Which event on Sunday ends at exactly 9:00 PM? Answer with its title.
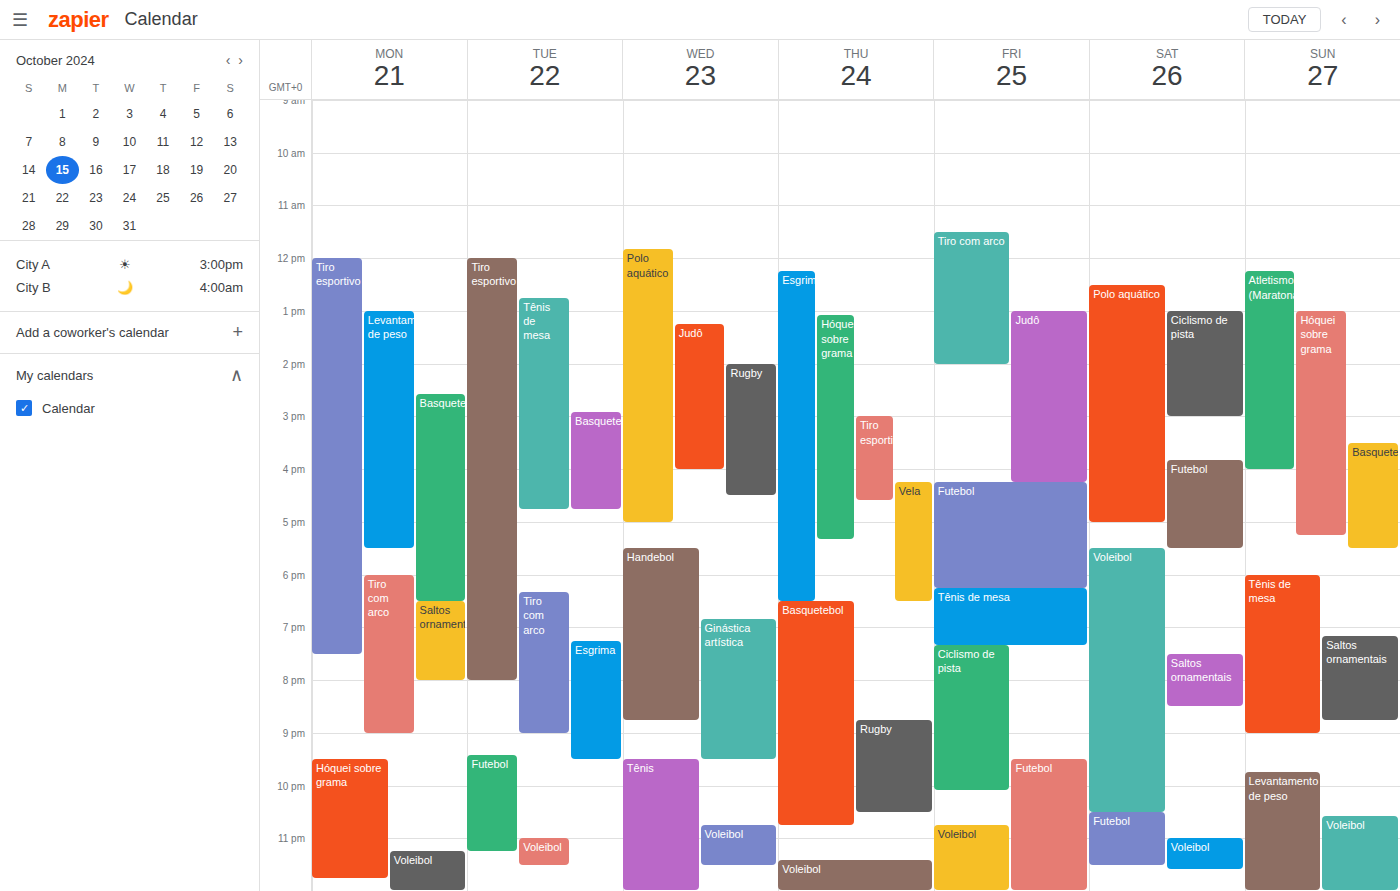
"Tênis de mesa"